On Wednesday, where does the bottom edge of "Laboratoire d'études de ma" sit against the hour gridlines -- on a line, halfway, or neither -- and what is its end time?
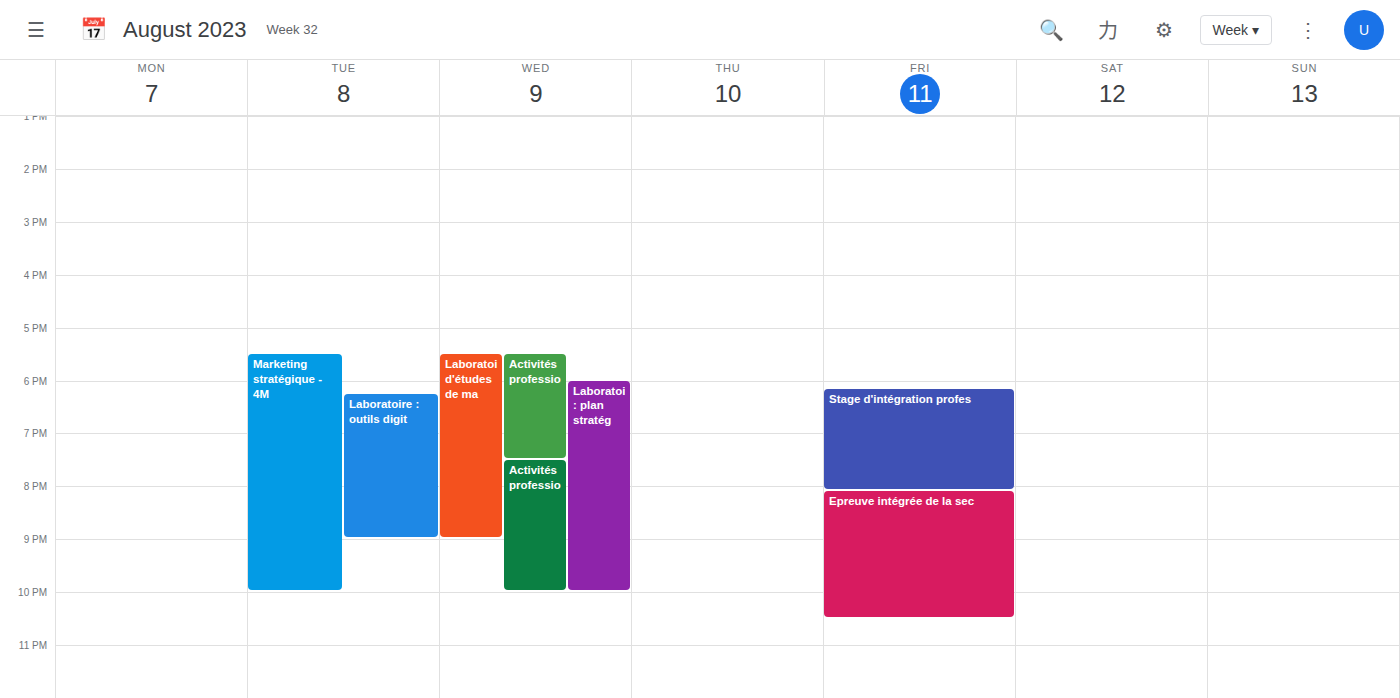
9:00 PM -- exactly on the 9 PM line.